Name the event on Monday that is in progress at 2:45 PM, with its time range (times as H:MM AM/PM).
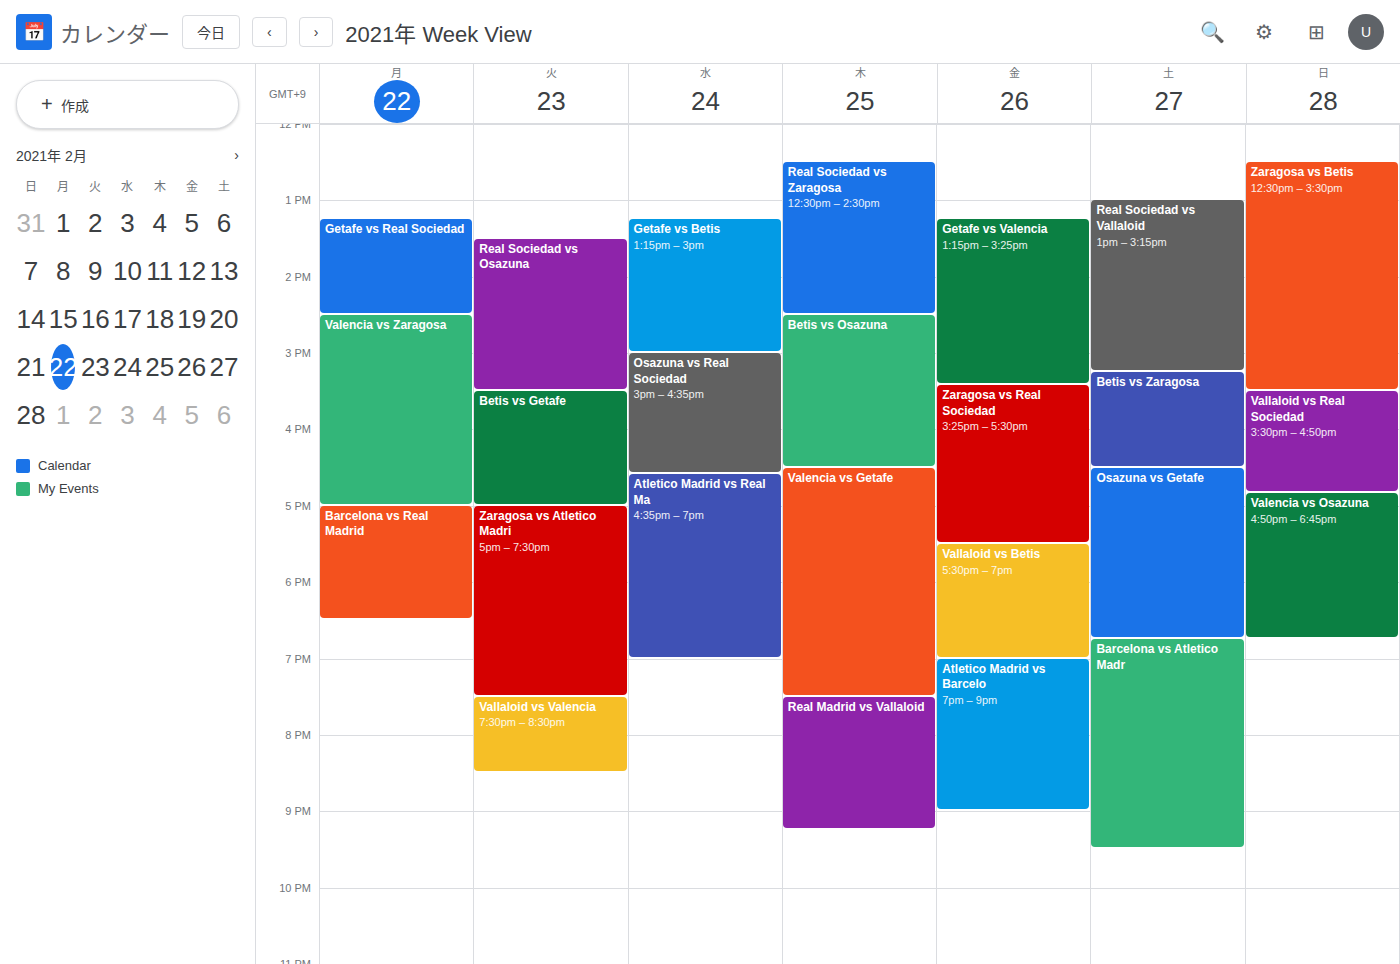
"Valencia vs Zaragosa", 2:30 PM to 5:00 PM